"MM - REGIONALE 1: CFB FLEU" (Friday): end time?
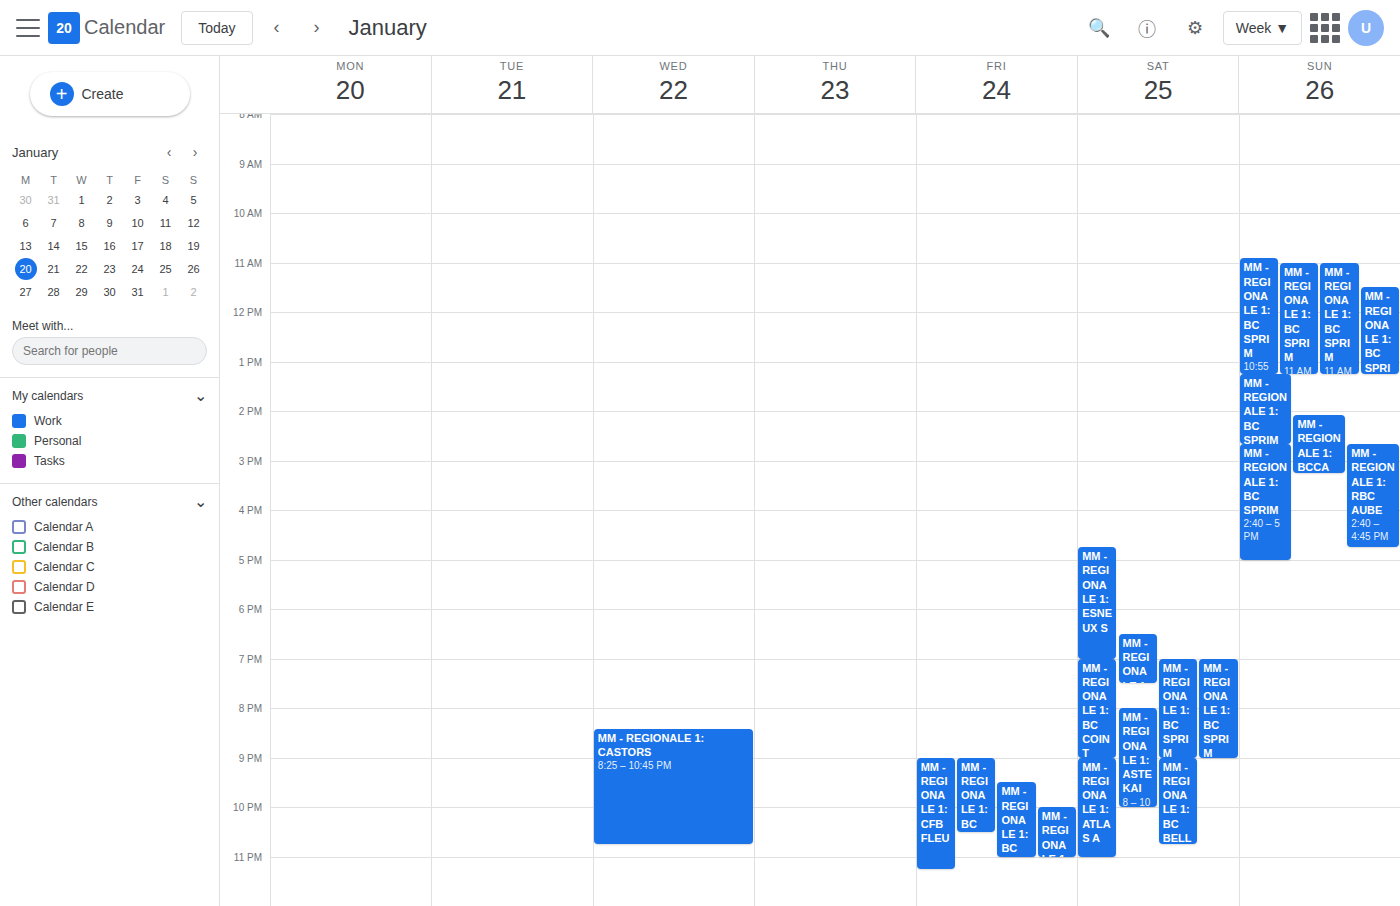
23:15